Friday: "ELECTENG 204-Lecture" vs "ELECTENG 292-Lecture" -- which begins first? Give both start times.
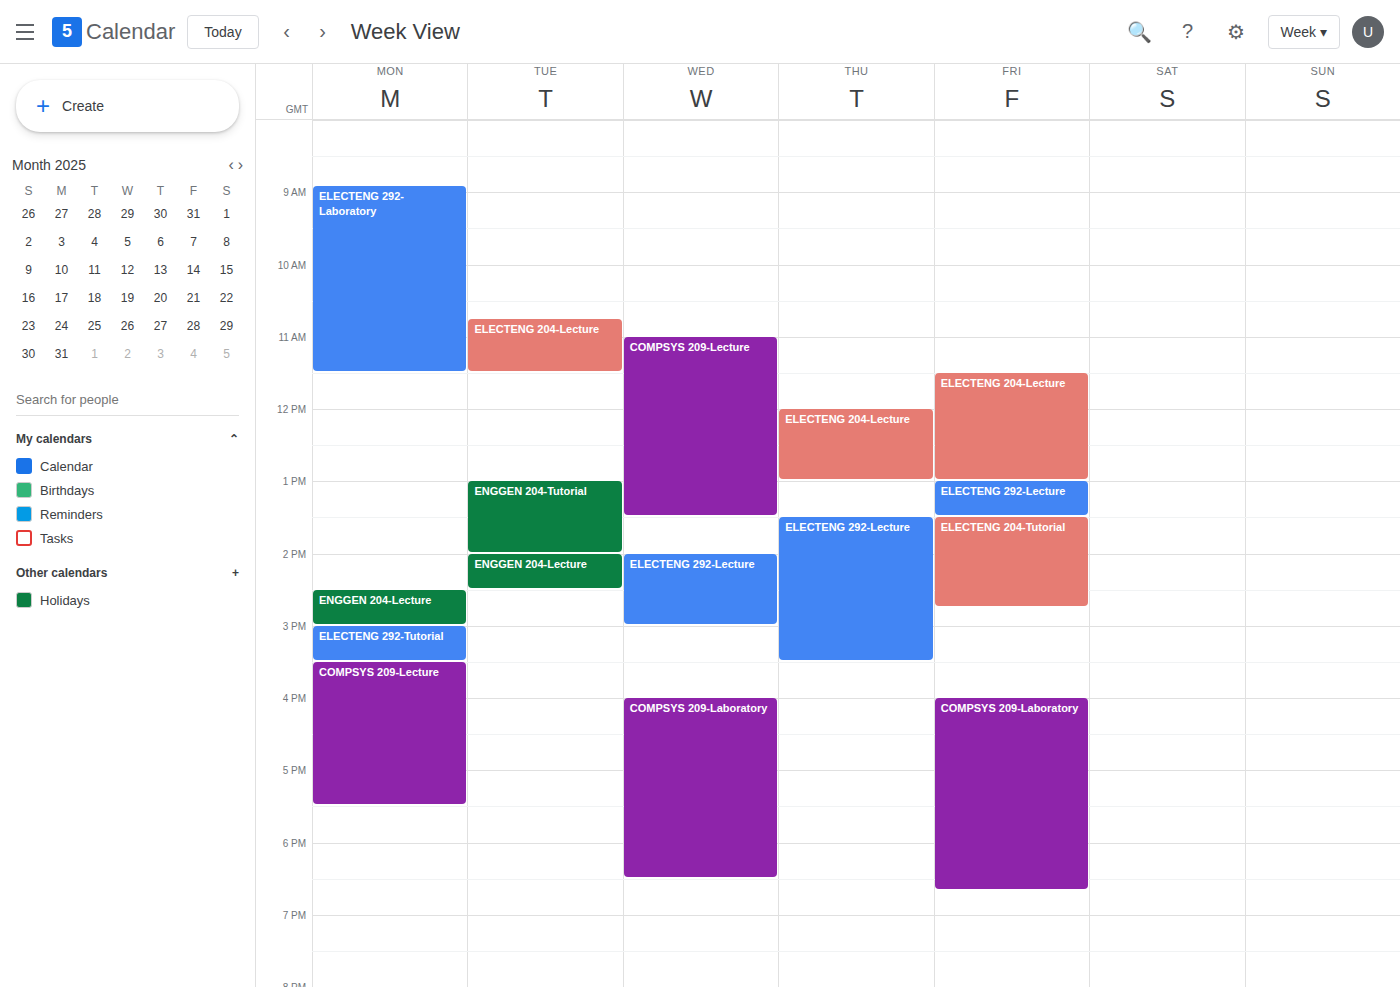
"ELECTENG 204-Lecture" 11:30 AM; "ELECTENG 292-Lecture" 1:00 PM.